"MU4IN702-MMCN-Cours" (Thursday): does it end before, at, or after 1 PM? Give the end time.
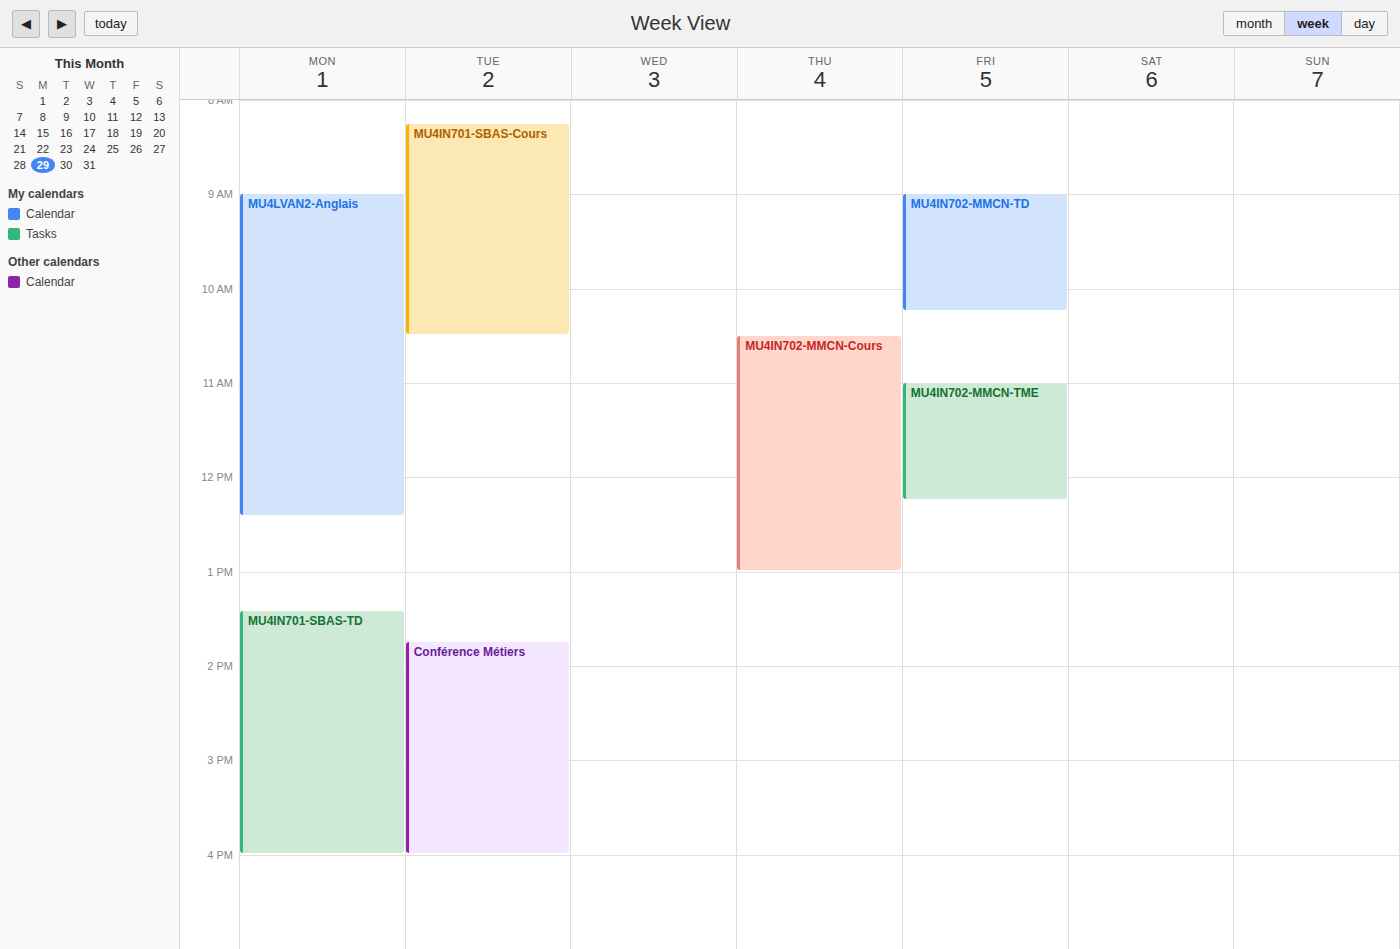
1:00 PM -- exactly at 1 PM, on the 1 PM line.